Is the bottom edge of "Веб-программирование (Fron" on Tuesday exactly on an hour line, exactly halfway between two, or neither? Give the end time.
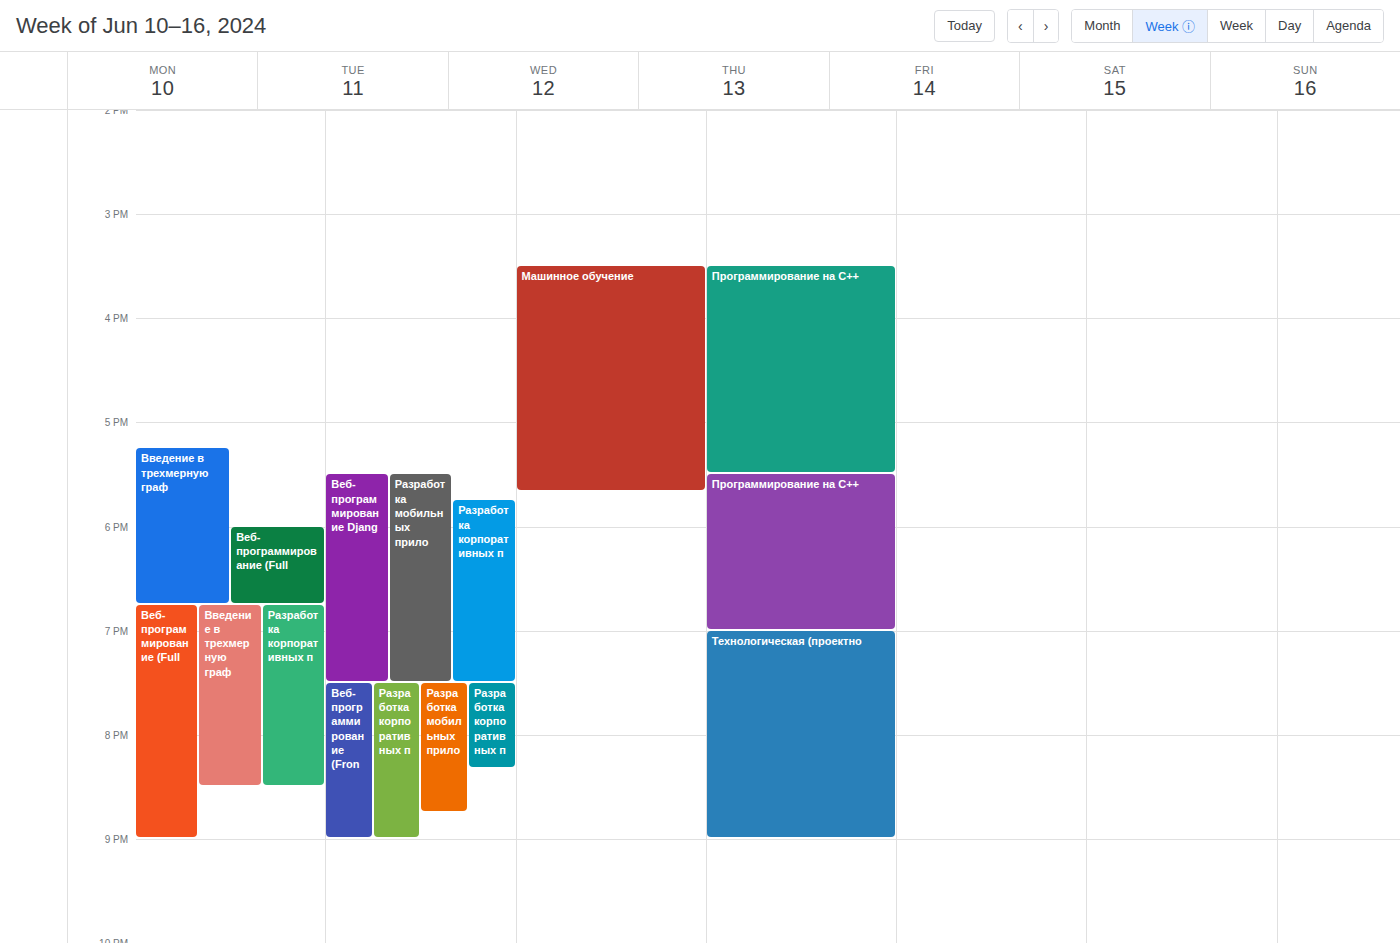
9:00 PM -- exactly on the 9 PM line.